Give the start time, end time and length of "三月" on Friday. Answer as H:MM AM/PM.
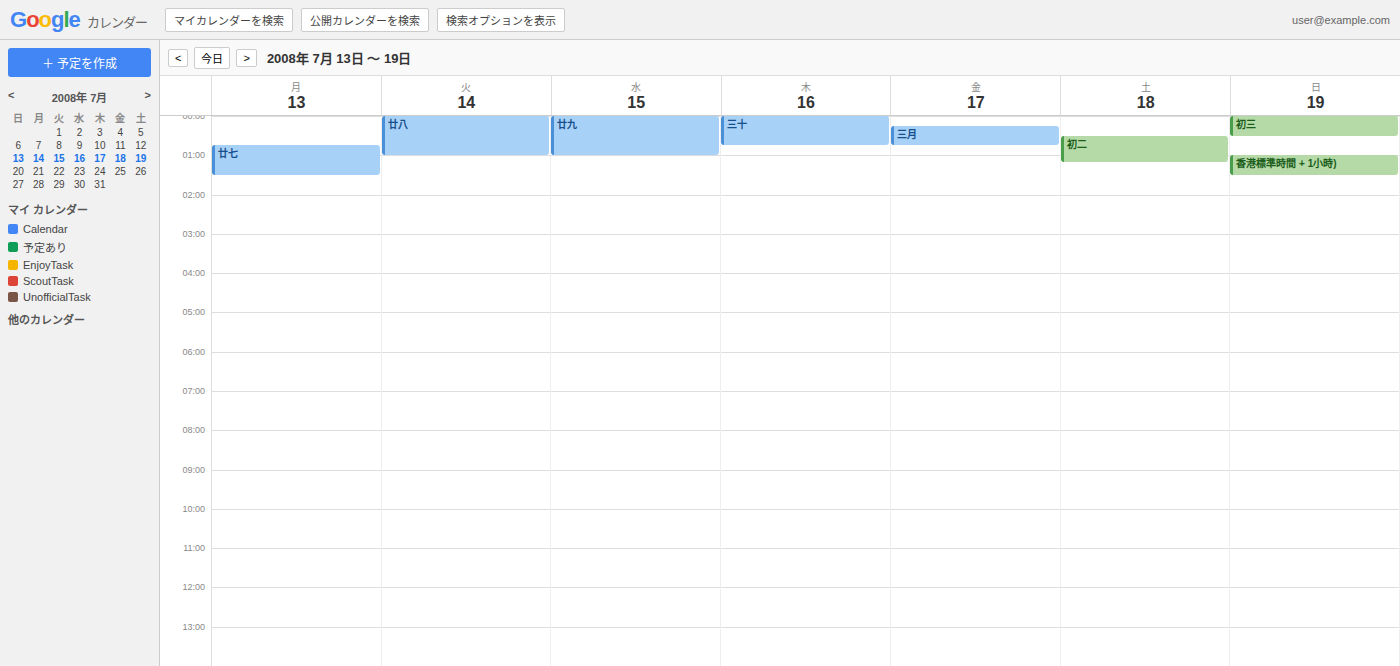
12:15 AM to 12:45 AM, 30 minutes